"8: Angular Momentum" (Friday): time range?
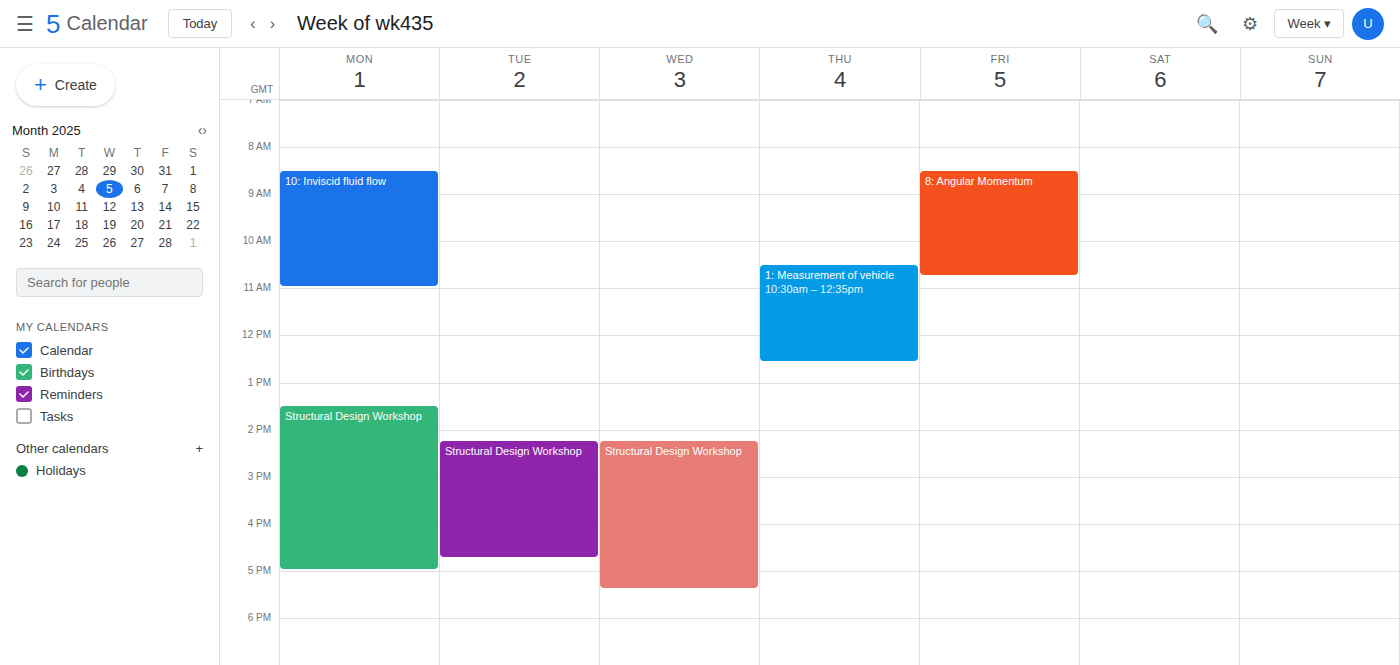
8:30 AM to 10:45 AM